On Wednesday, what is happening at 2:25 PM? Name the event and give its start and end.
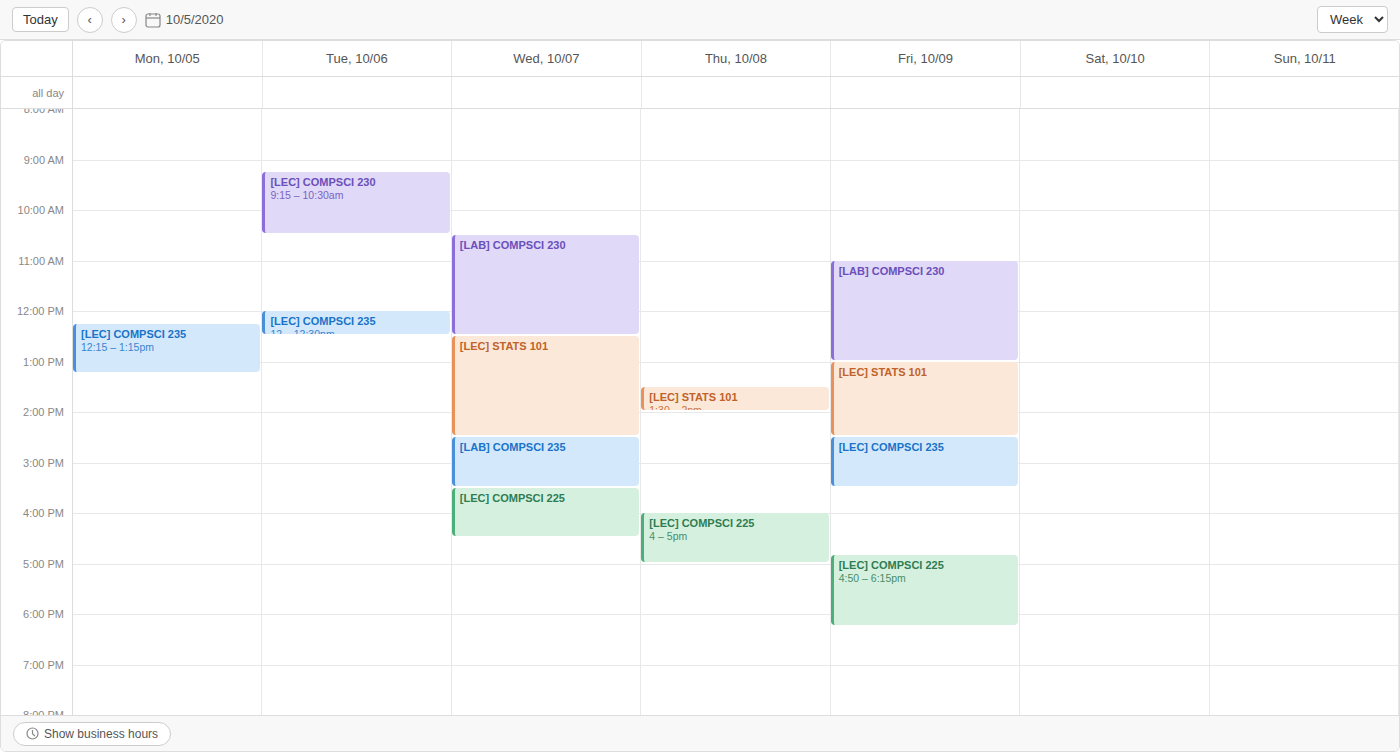
"[LEC] STATS 101", 12:30 PM to 2:30 PM